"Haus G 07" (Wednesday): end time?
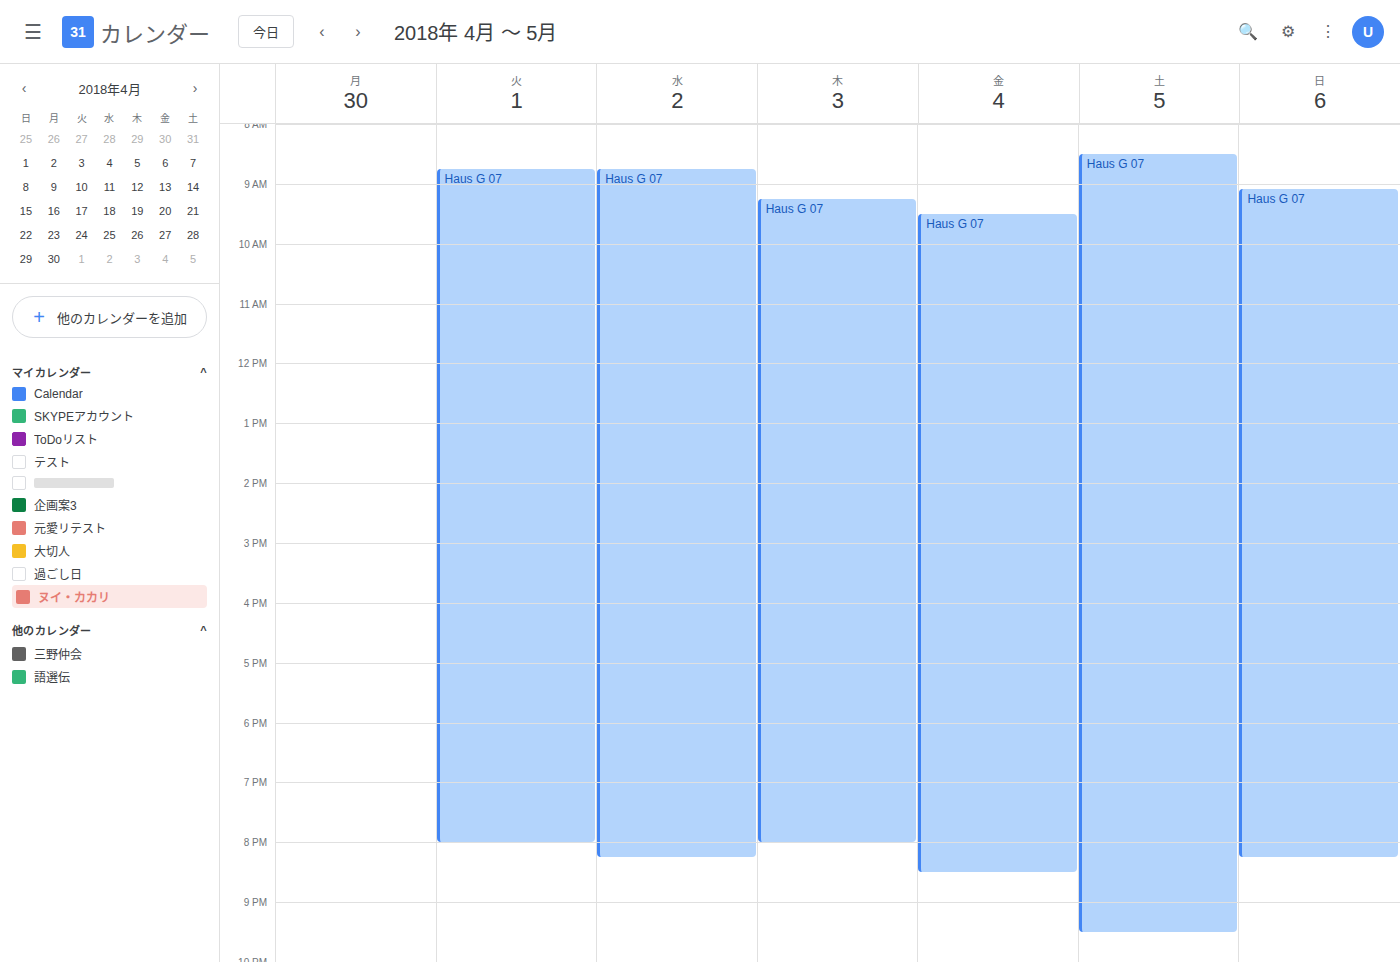
8:15 PM